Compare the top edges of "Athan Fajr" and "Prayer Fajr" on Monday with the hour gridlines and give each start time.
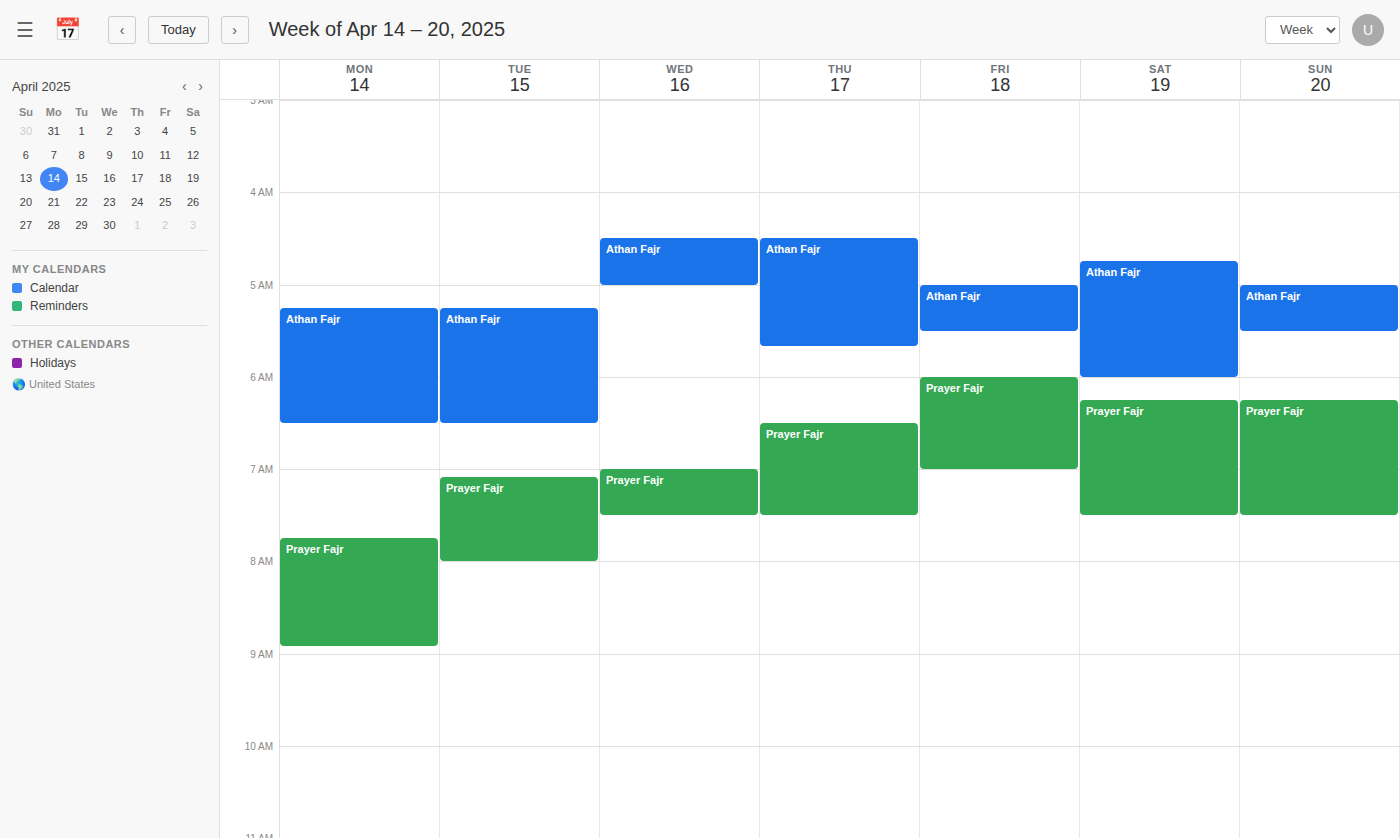
"Athan Fajr": 5:15 AM, neither: a quarter of the way from the 5 AM line to the 6 AM line. "Prayer Fajr": 7:45 AM, neither: three quarters of the way from the 7 AM line to the 8 AM line.